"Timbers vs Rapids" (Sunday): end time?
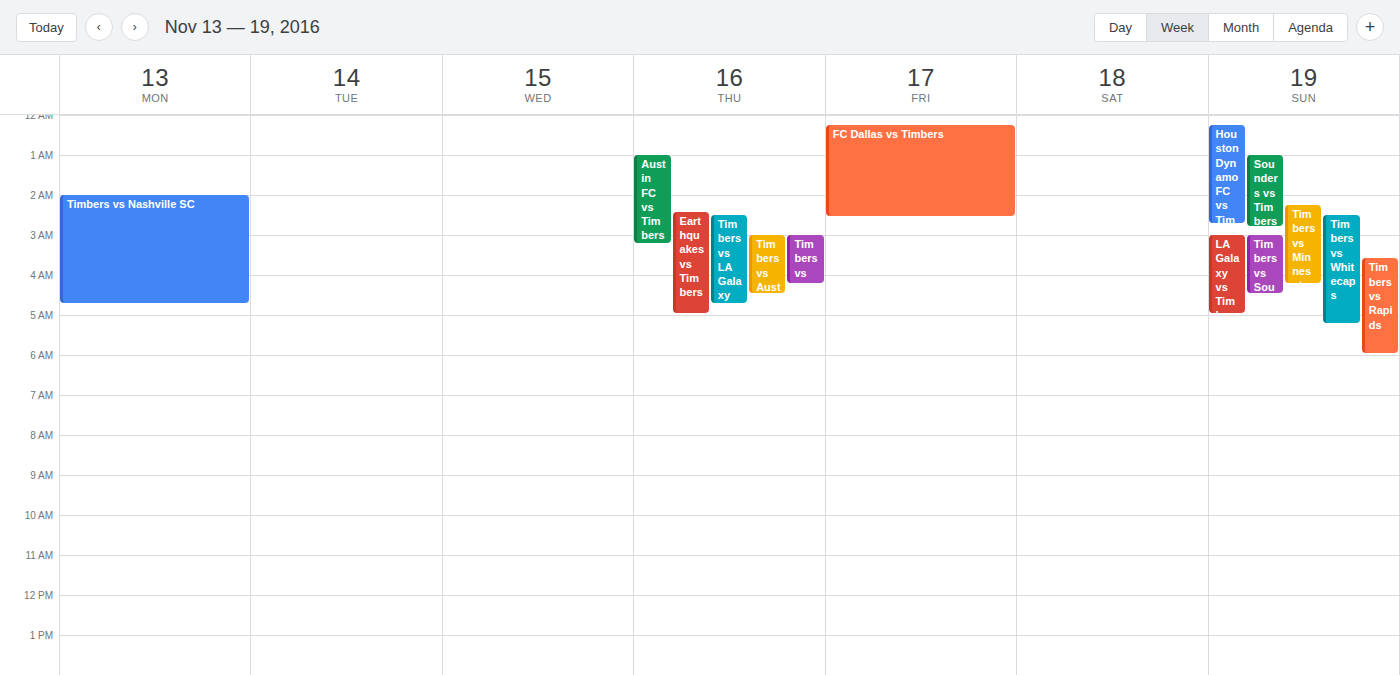
6:00 AM